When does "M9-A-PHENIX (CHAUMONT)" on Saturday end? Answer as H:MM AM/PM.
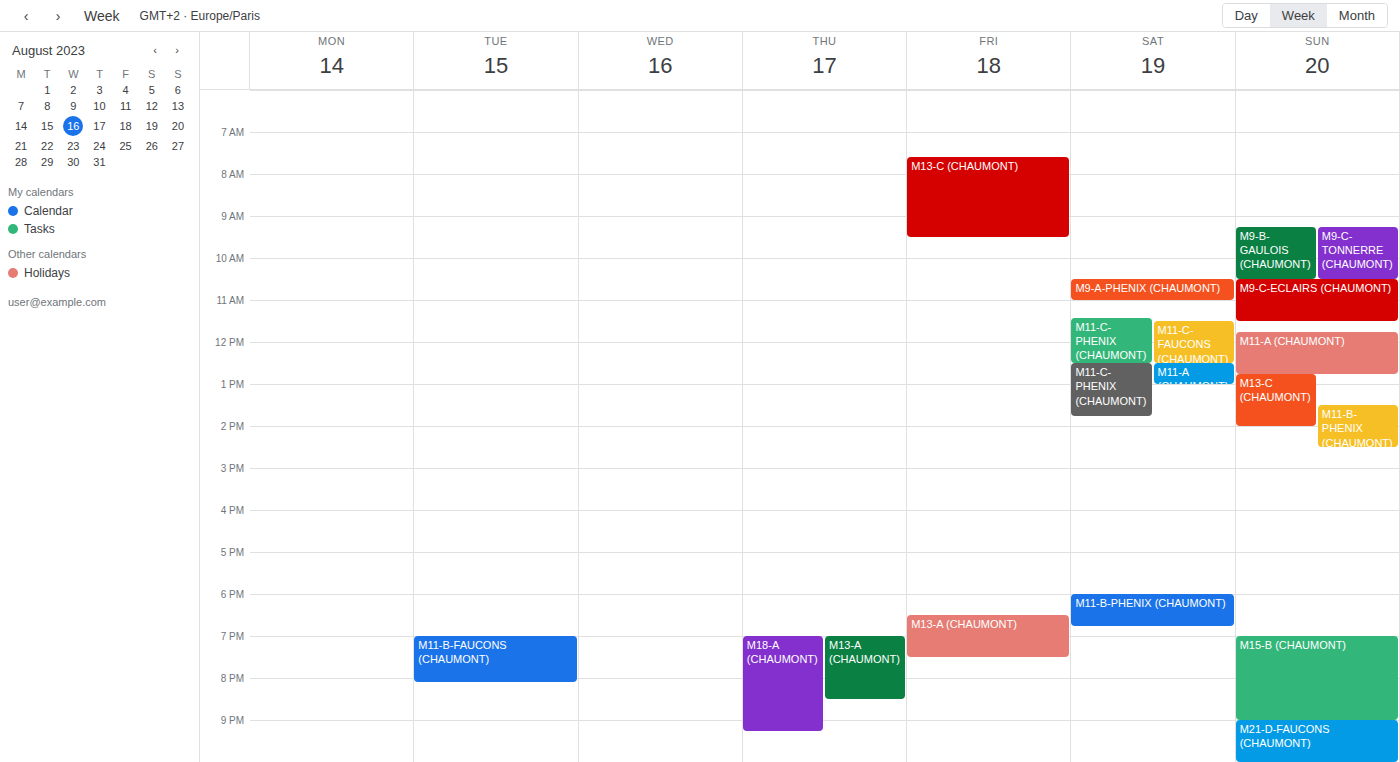
11:00 AM